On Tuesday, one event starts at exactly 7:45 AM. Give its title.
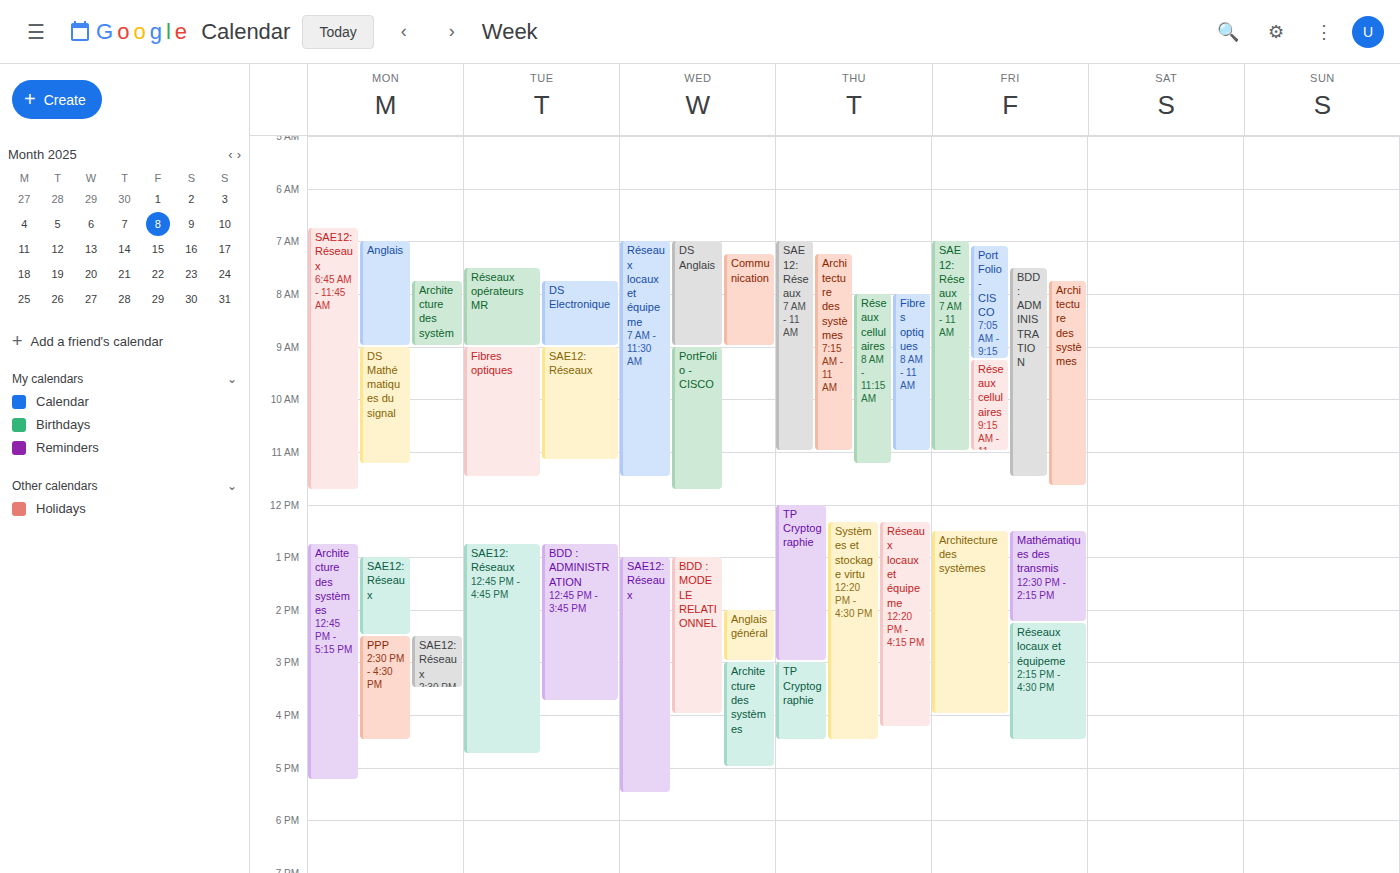
"DS Electronique"